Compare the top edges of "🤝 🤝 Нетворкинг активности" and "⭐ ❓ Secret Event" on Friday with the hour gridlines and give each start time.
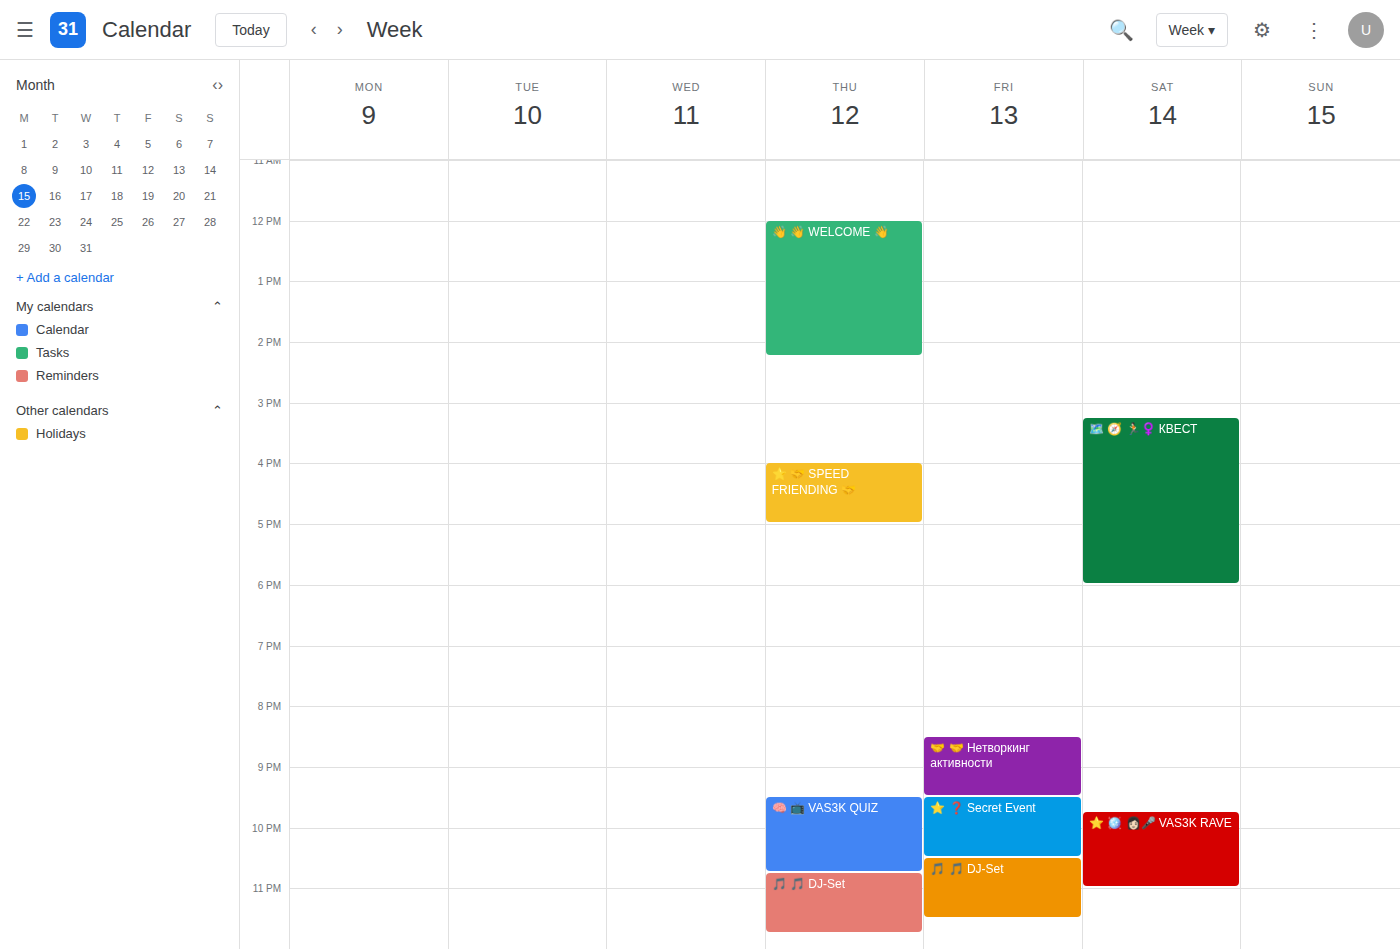
"🤝 🤝 Нетворкинг активности": 8:30 PM, halfway between the 8 PM and 9 PM lines. "⭐ ❓ Secret Event": 9:30 PM, halfway between the 9 PM and 10 PM lines.